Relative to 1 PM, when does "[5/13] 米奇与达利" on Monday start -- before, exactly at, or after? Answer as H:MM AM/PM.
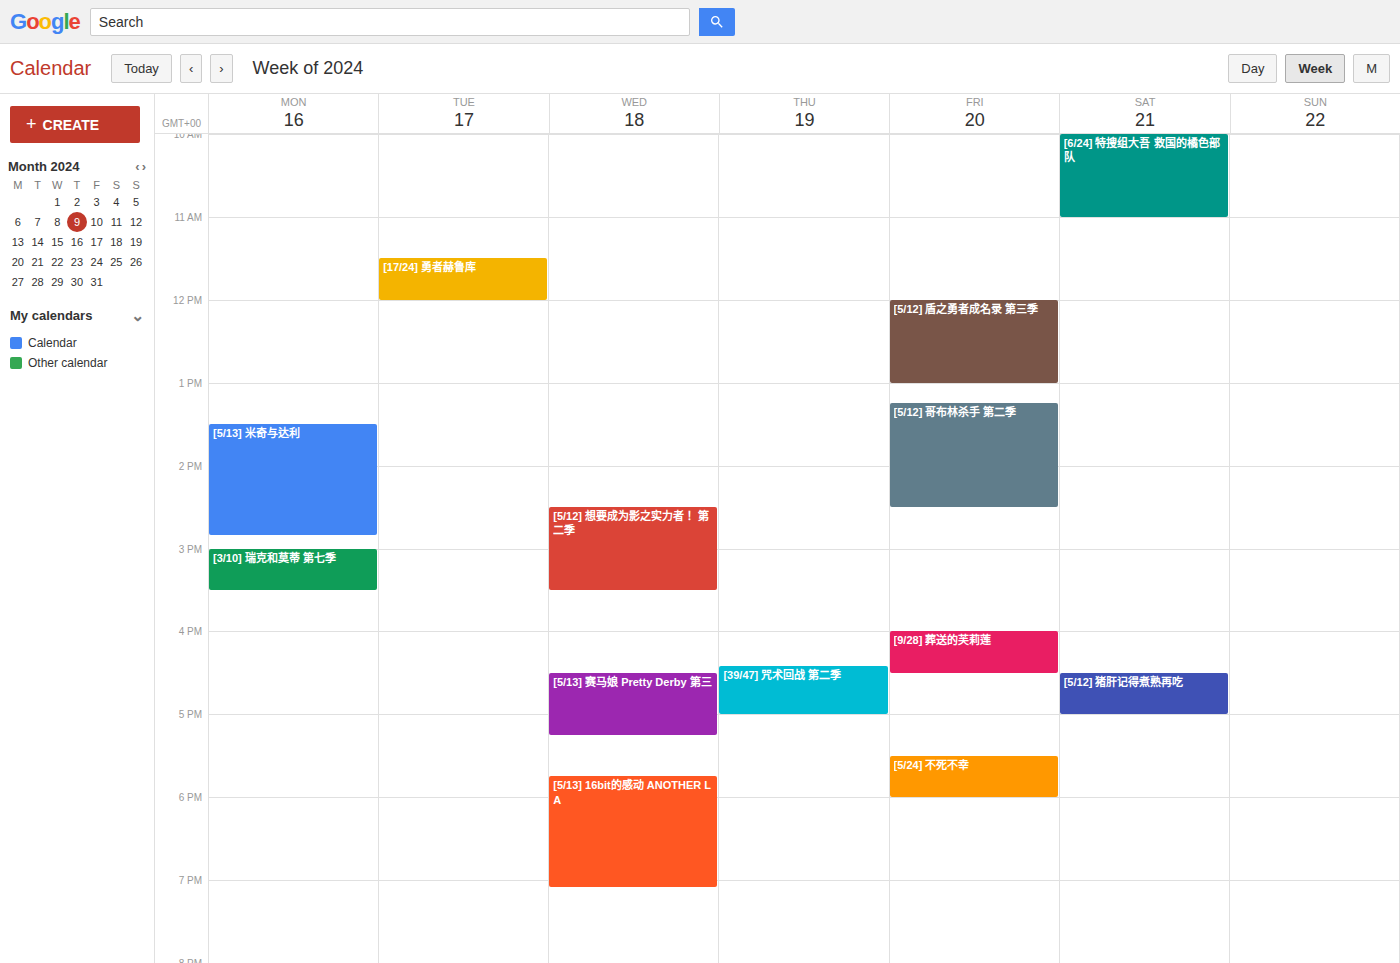
1:30 PM -- after 1 PM, 30 minutes below the 1 PM line.